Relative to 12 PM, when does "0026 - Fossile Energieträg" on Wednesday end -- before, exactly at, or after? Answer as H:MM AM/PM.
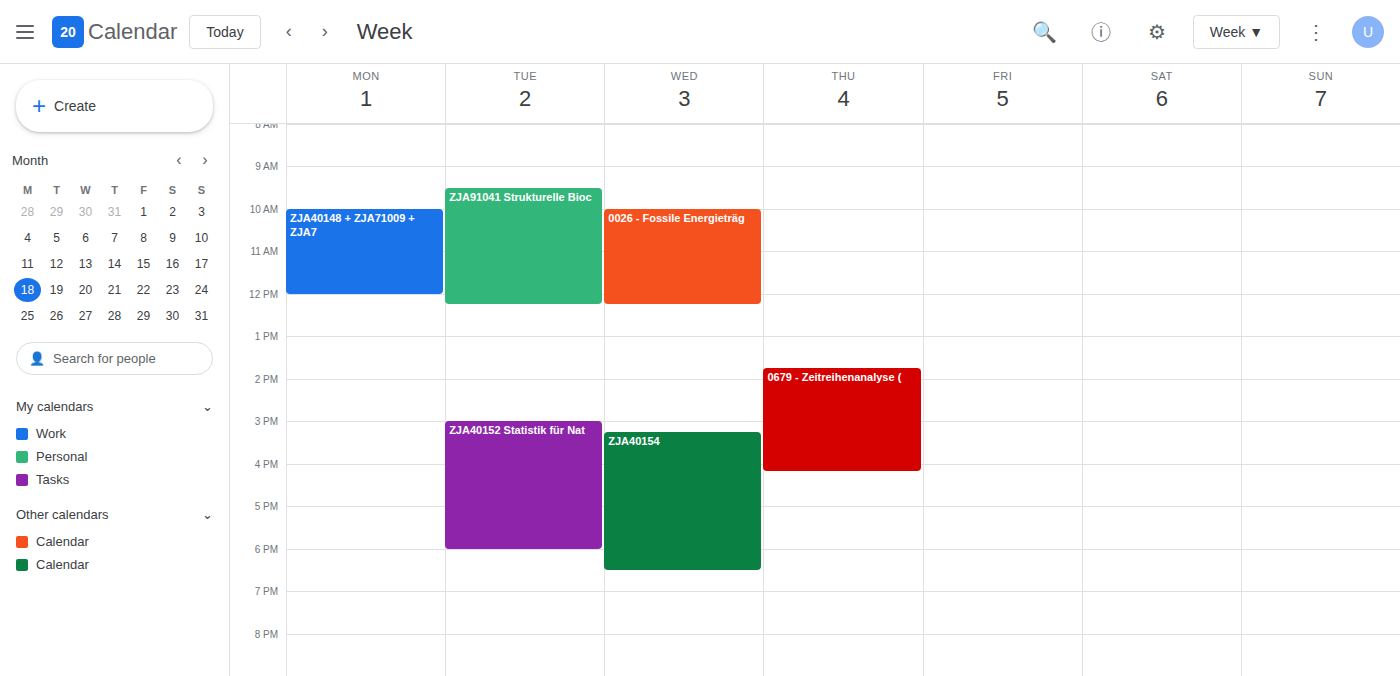
12:15 PM -- after 12 PM, 15 minutes below the 12 PM line.